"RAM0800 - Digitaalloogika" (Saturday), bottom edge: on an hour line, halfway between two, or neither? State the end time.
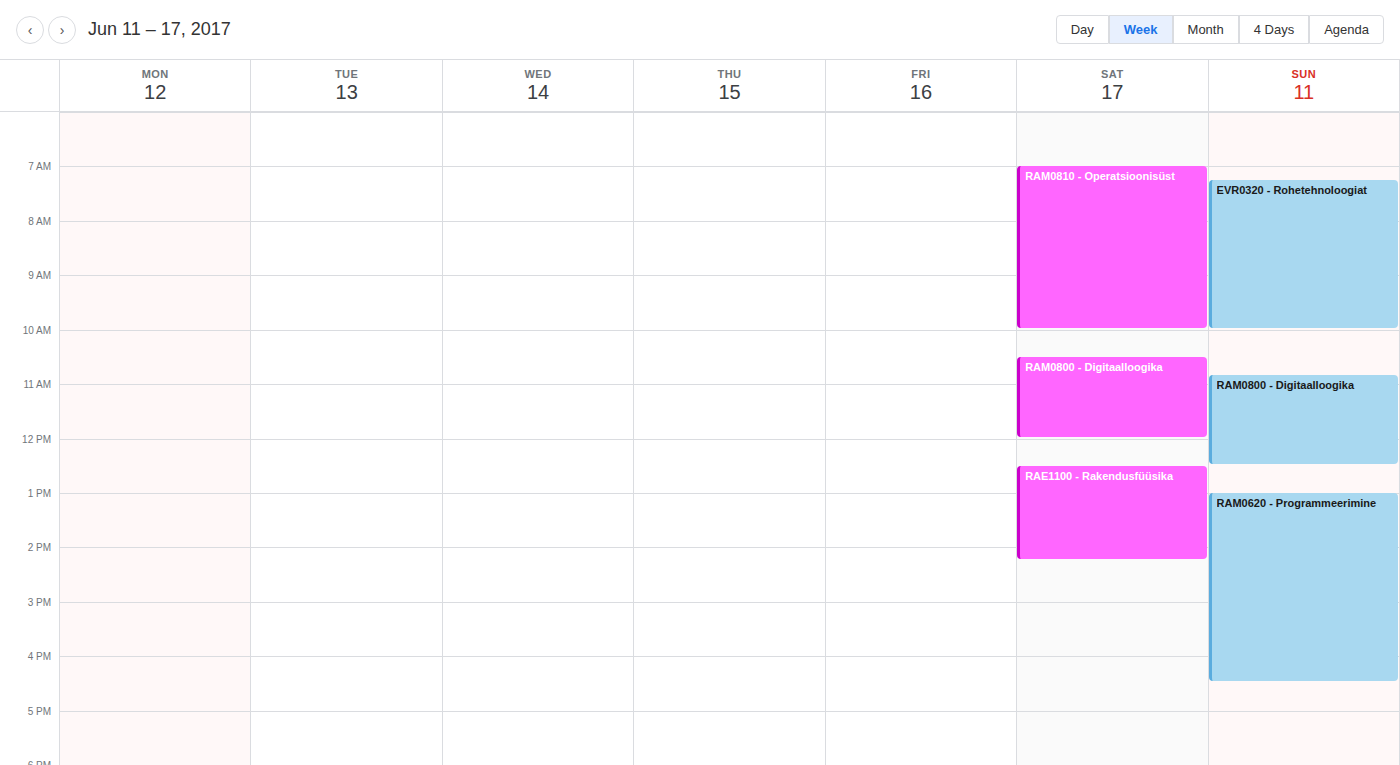
12:00 PM -- exactly on the 12 PM line.